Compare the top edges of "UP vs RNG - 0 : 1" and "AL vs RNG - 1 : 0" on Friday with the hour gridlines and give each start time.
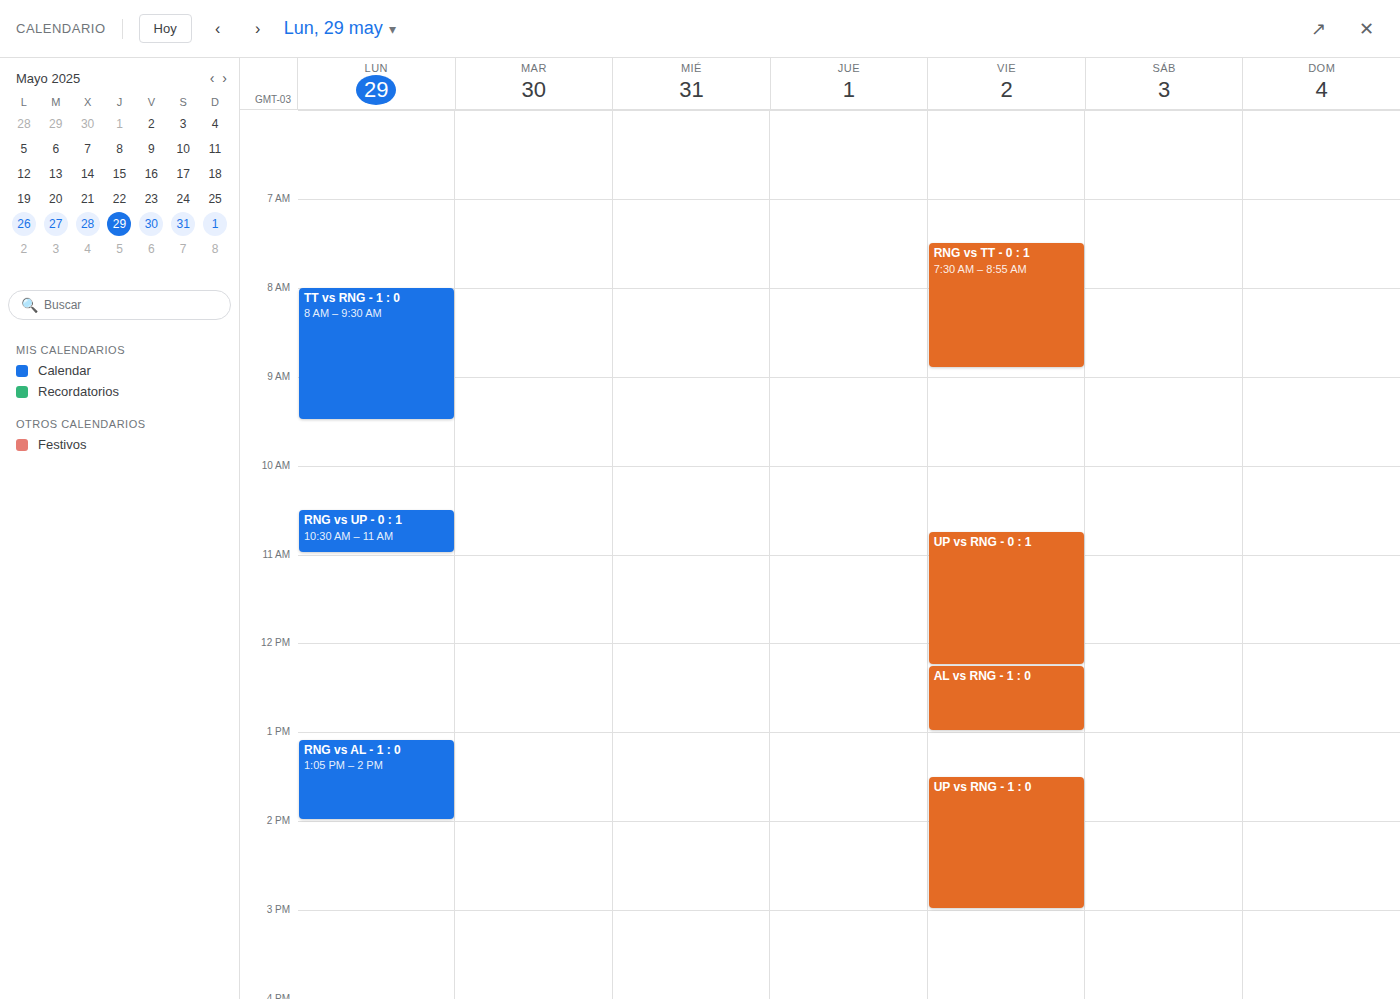
"UP vs RNG - 0 : 1": 10:45, neither: three quarters of the way from the 10:00 line to the 11:00 line. "AL vs RNG - 1 : 0": 12:15, neither: a quarter of the way from the 12:00 line to the 13:00 line.